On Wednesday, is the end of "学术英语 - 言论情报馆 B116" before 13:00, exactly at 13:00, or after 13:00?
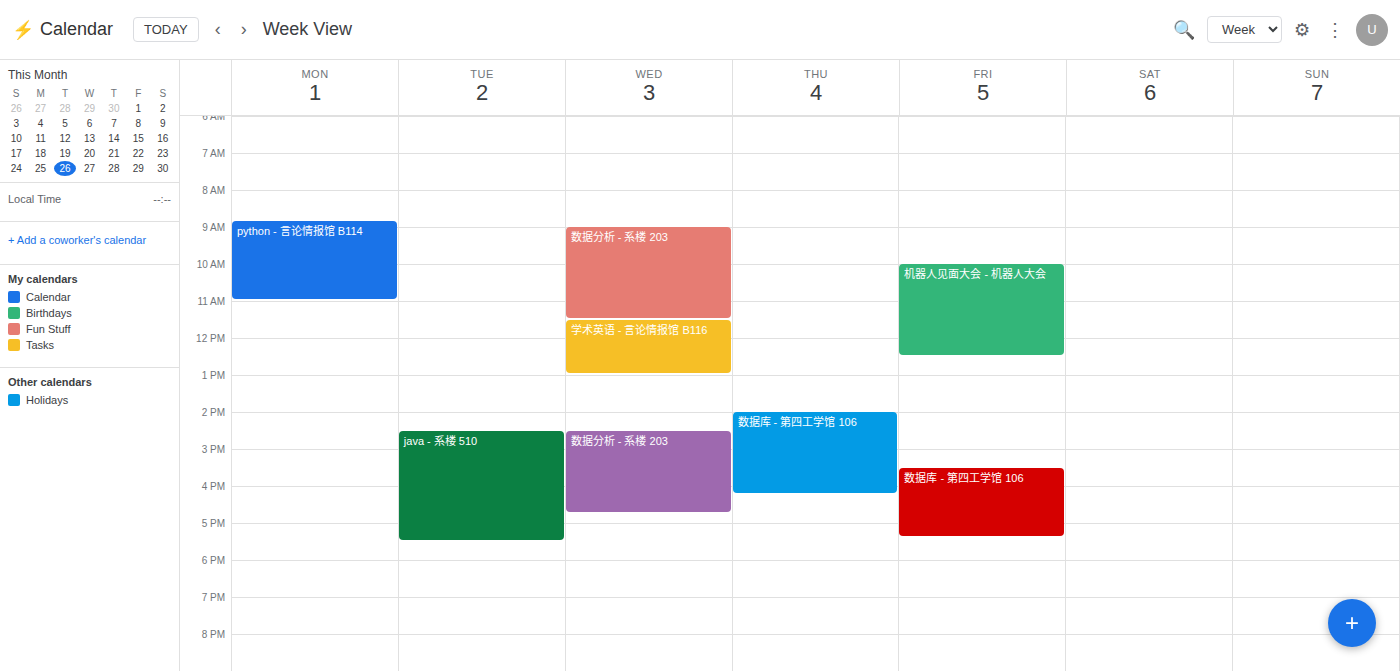
13:00 -- exactly at 13:00, on the 13:00 line.